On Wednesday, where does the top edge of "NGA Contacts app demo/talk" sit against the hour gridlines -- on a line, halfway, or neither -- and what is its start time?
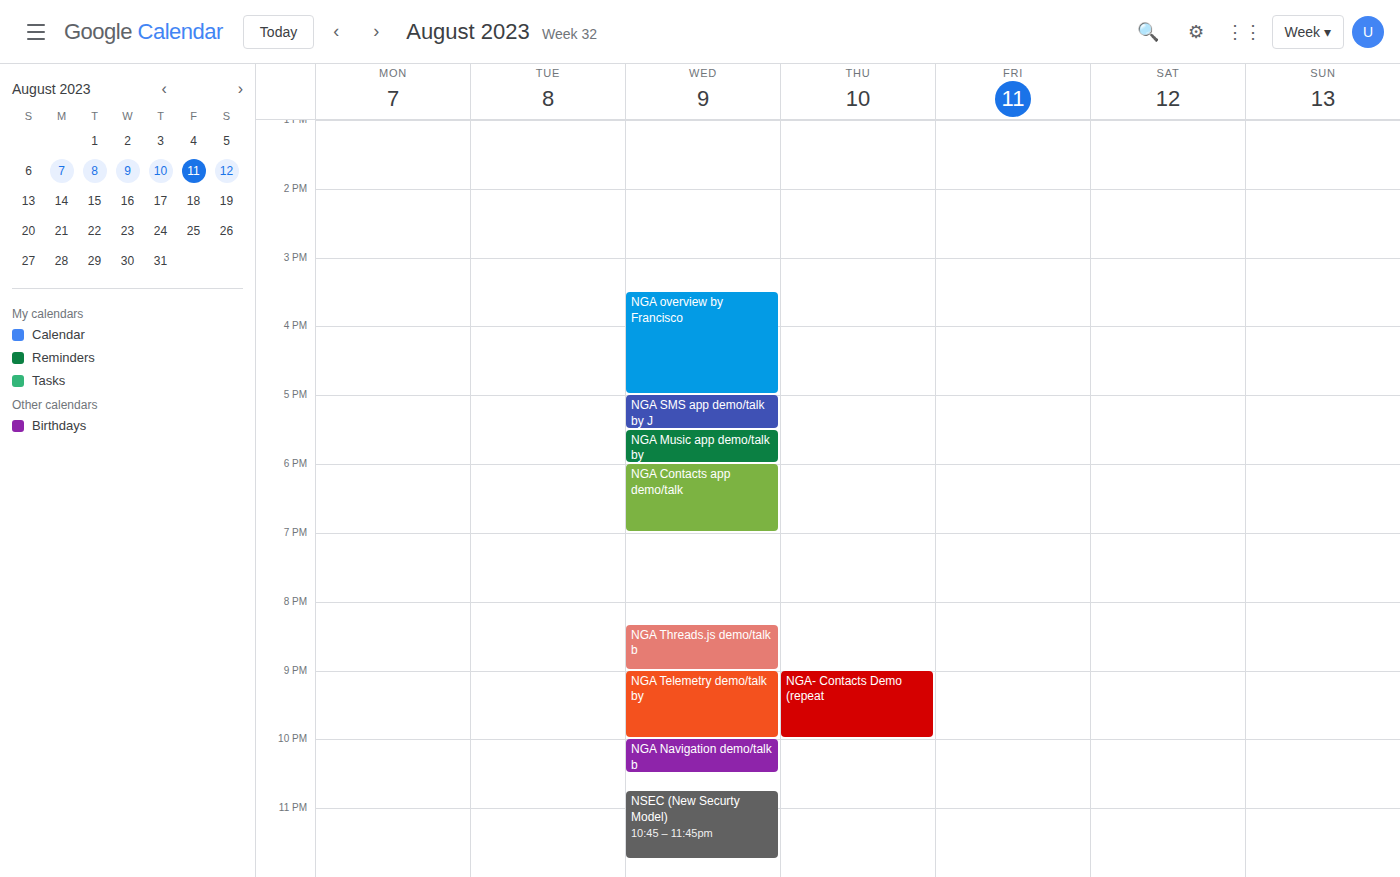
6:00 PM -- exactly on the 6 PM line.